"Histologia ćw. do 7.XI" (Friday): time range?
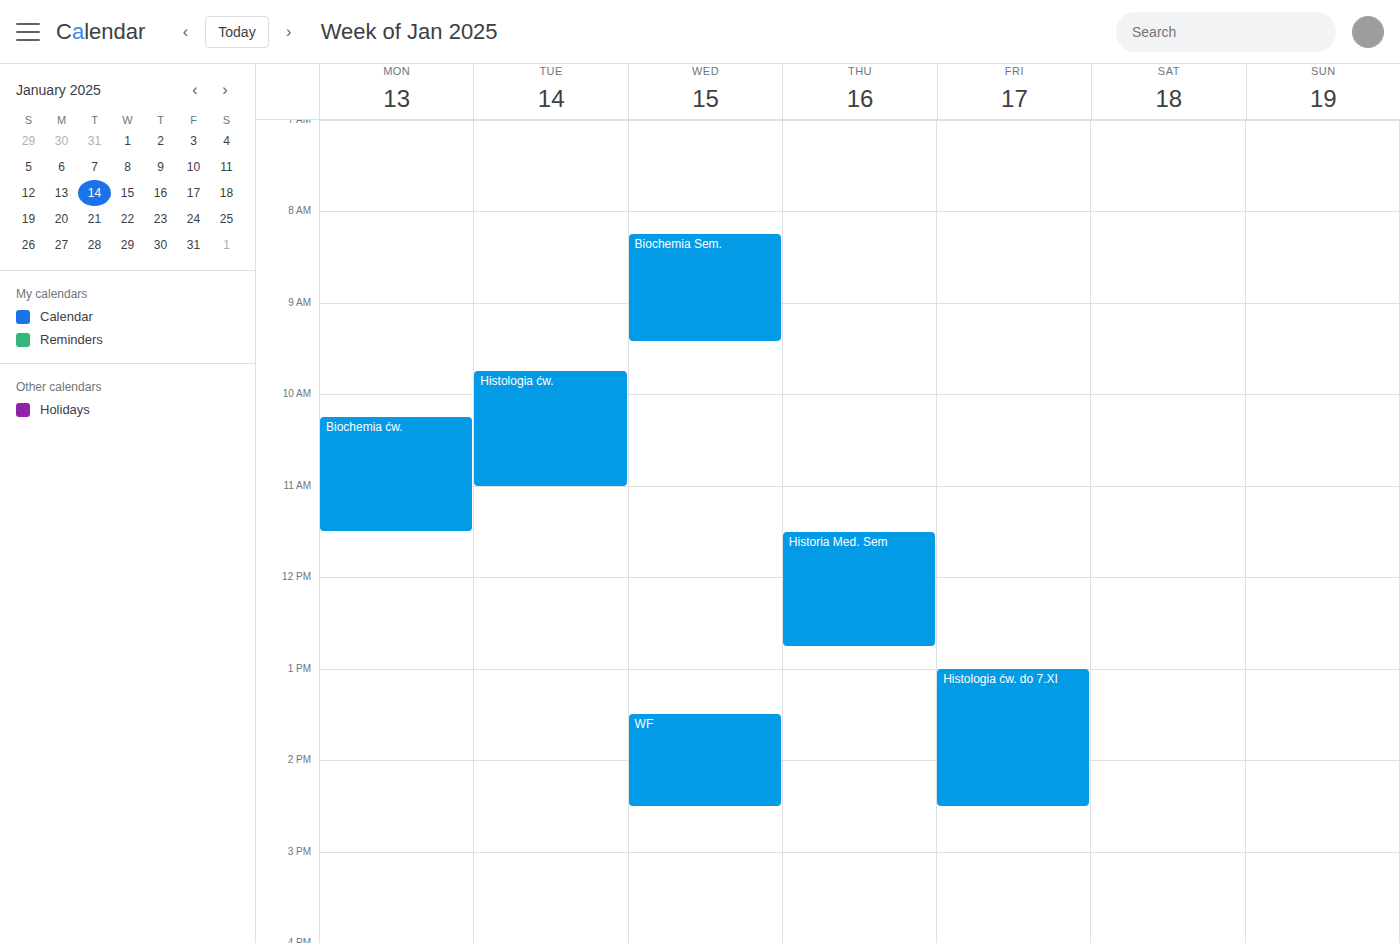
1:00 PM to 2:30 PM